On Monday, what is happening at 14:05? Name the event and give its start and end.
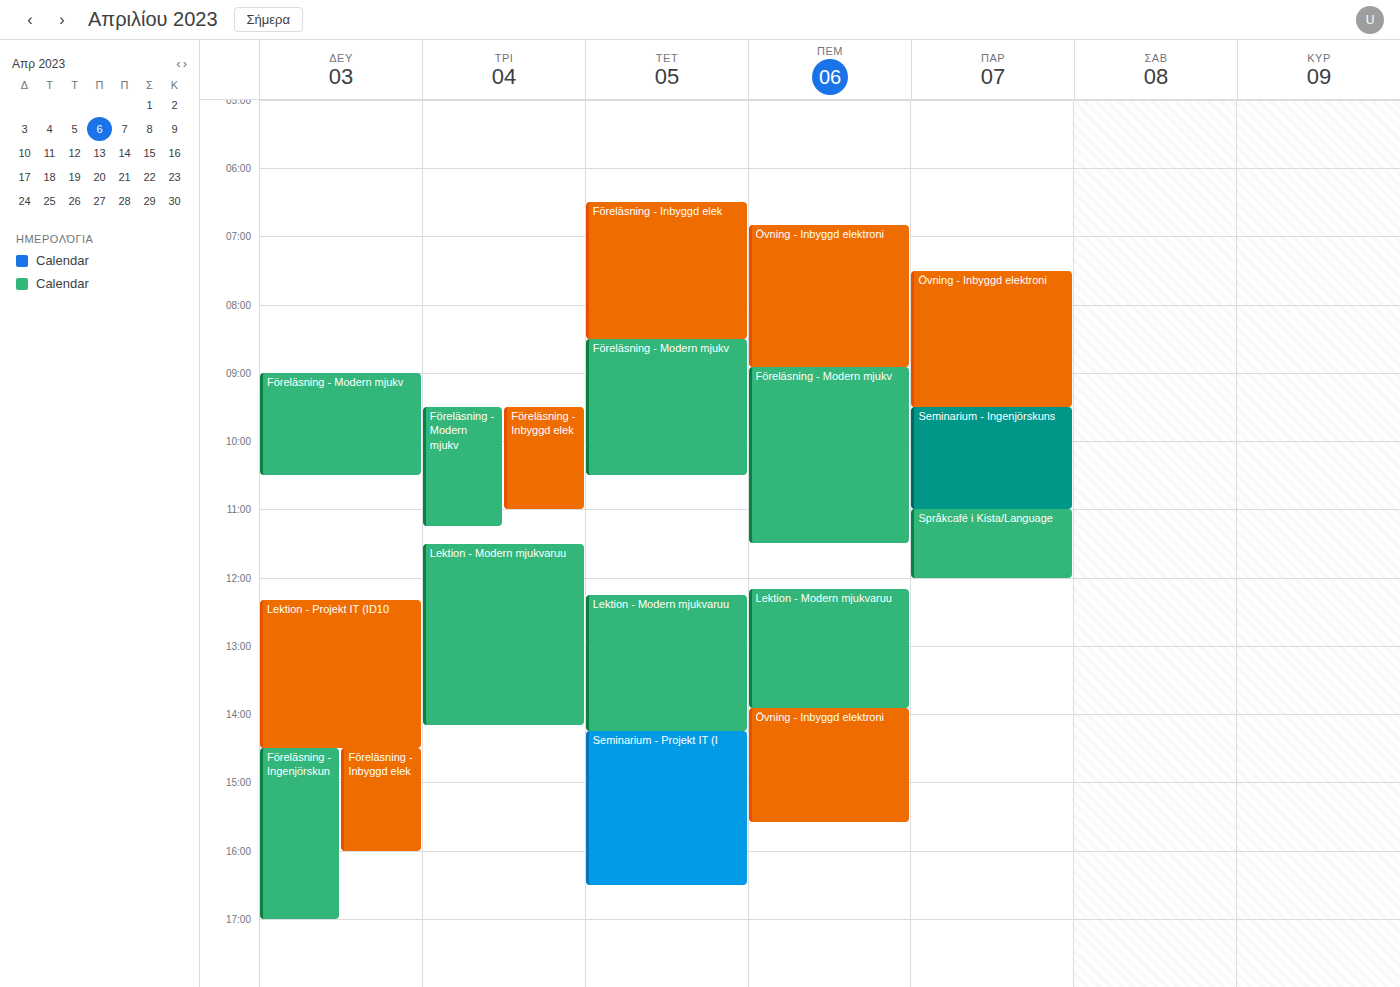
"Lektion - Projekt IT (ID10", 12:20 to 14:30